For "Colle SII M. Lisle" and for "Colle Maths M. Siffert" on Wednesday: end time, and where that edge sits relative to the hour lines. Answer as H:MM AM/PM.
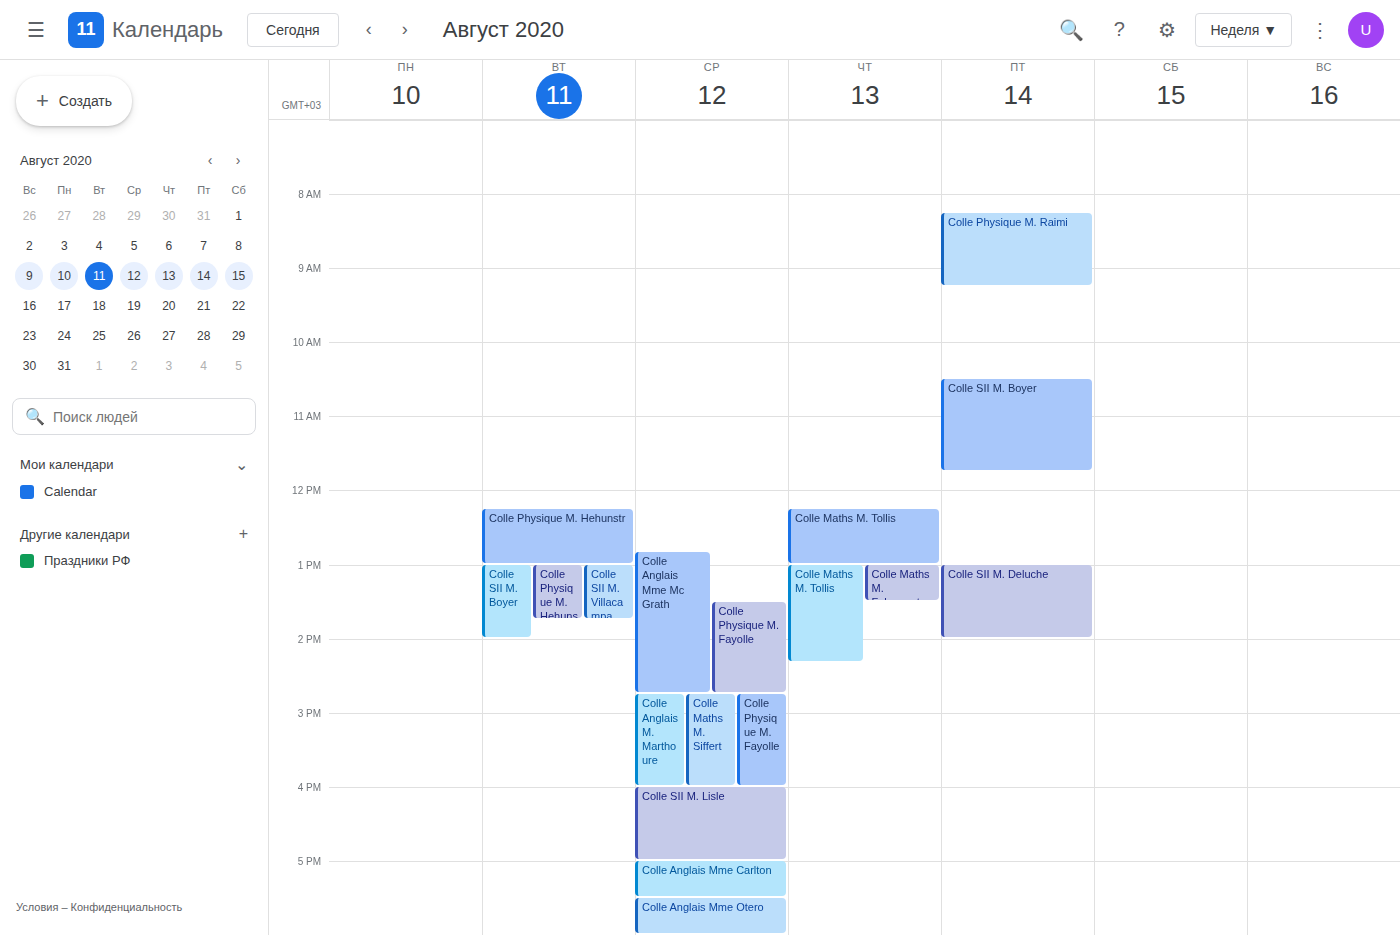
"Colle SII M. Lisle": 5:00 PM, exactly on the 5 PM line. "Colle Maths M. Siffert": 4:00 PM, exactly on the 4 PM line.